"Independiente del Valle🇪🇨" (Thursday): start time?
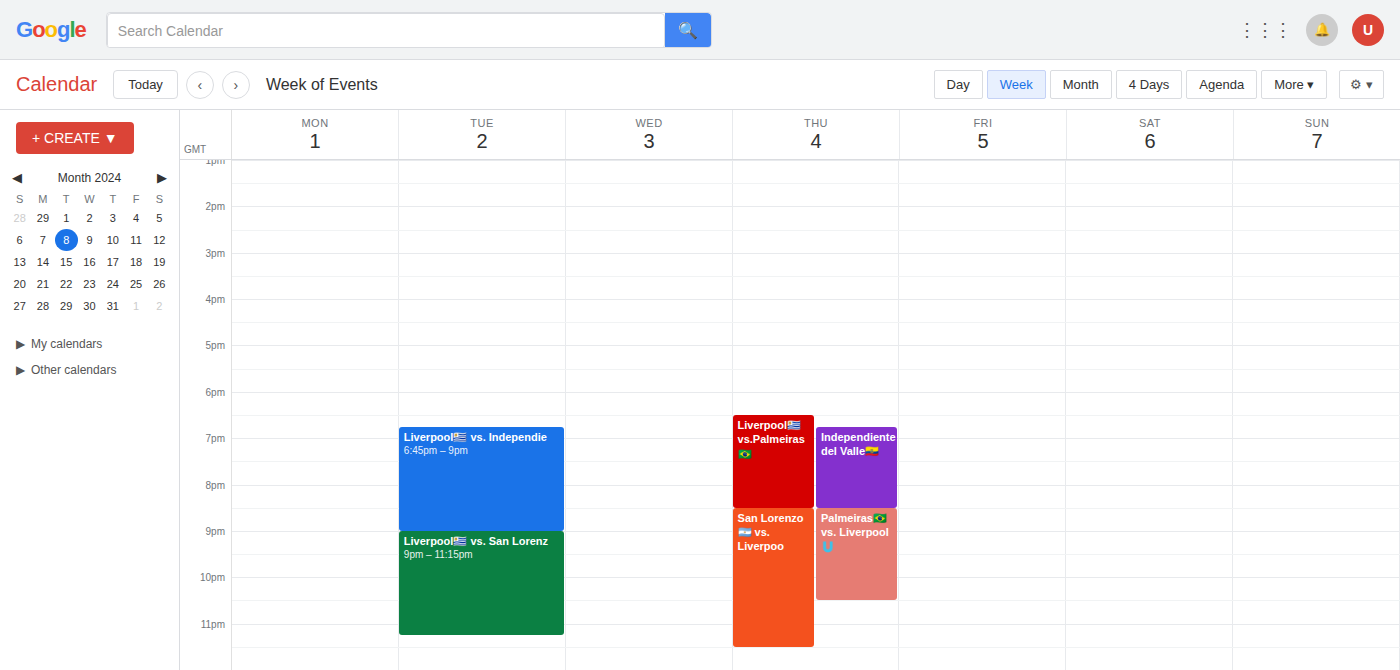
6:45 PM